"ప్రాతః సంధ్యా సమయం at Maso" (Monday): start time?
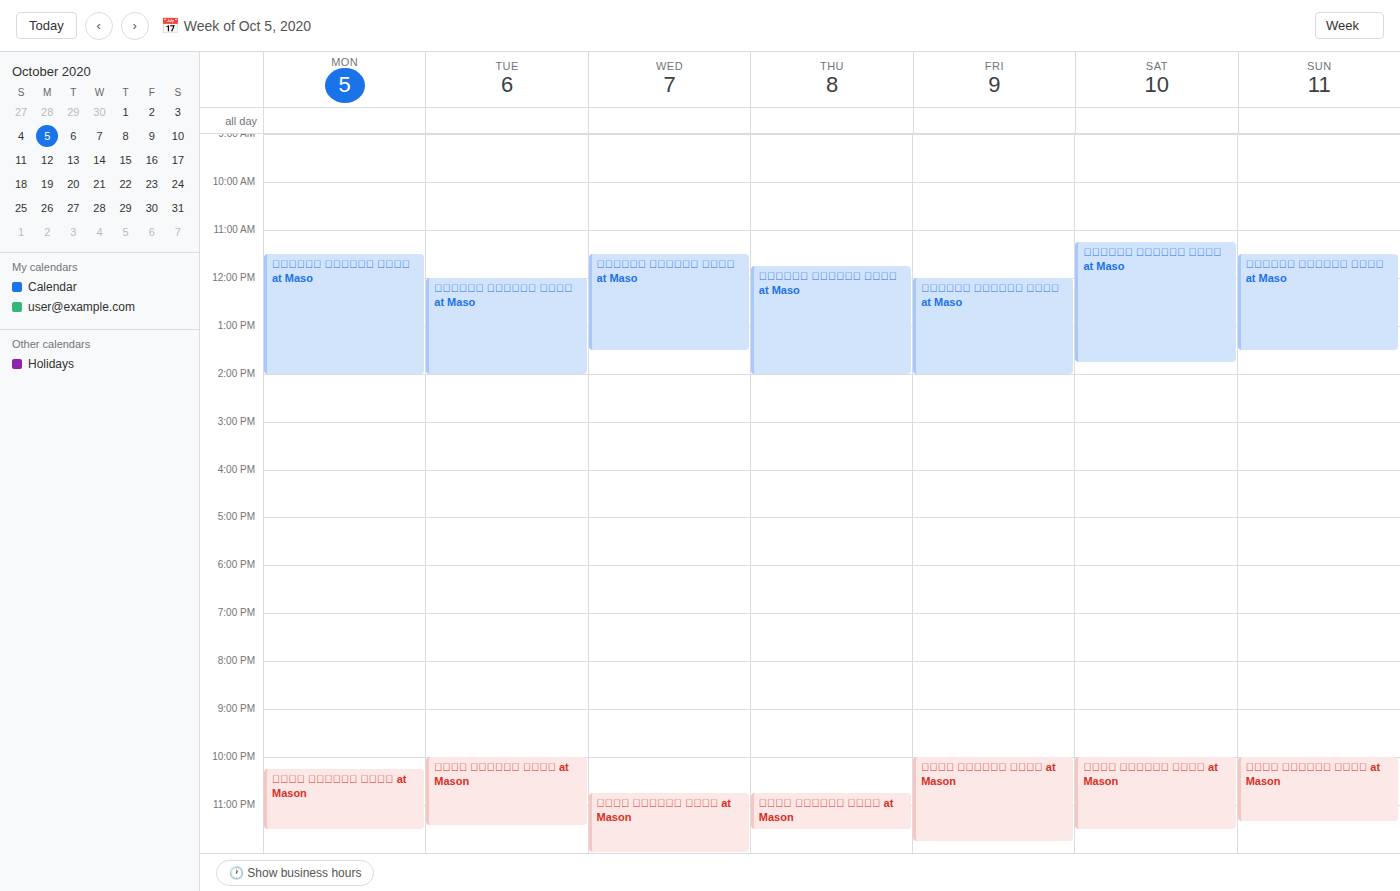
11:30 AM